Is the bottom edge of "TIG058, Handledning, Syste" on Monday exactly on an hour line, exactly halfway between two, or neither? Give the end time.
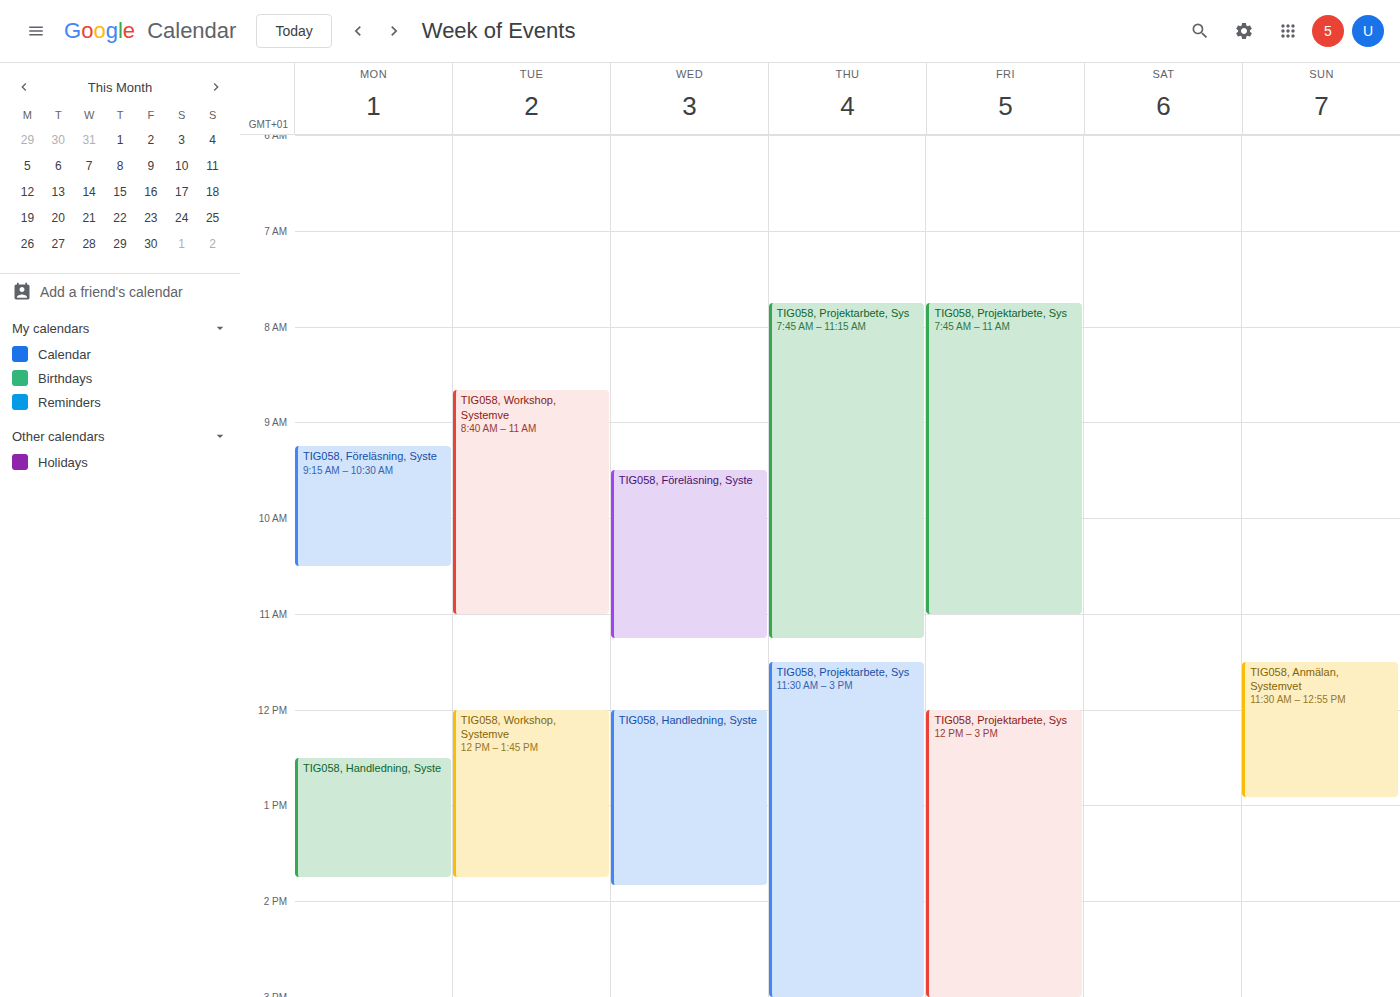
1:45 PM -- neither: three quarters of the way from the 1 PM line to the 2 PM line.